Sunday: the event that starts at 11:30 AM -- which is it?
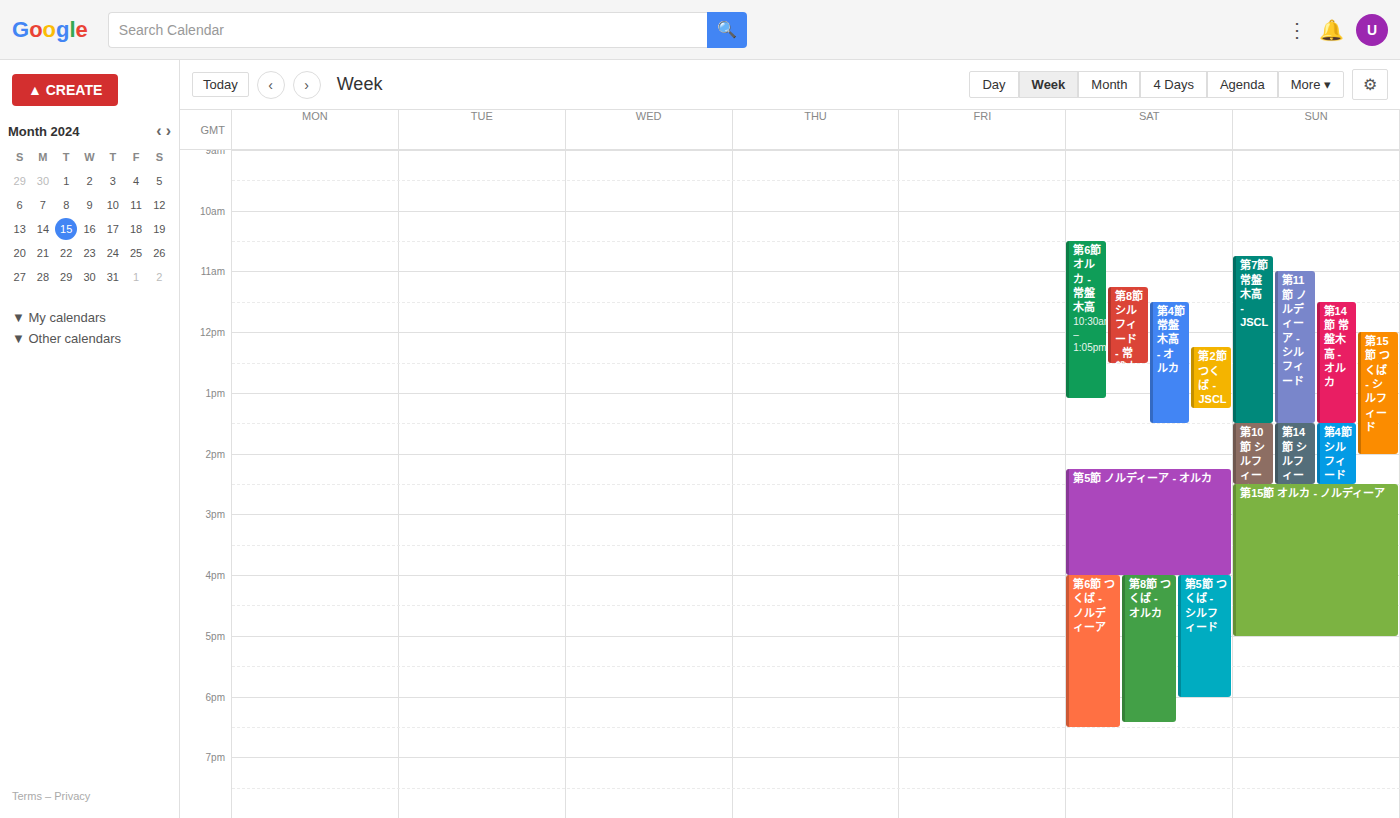
"第14節 常盤木高 - オルカ"